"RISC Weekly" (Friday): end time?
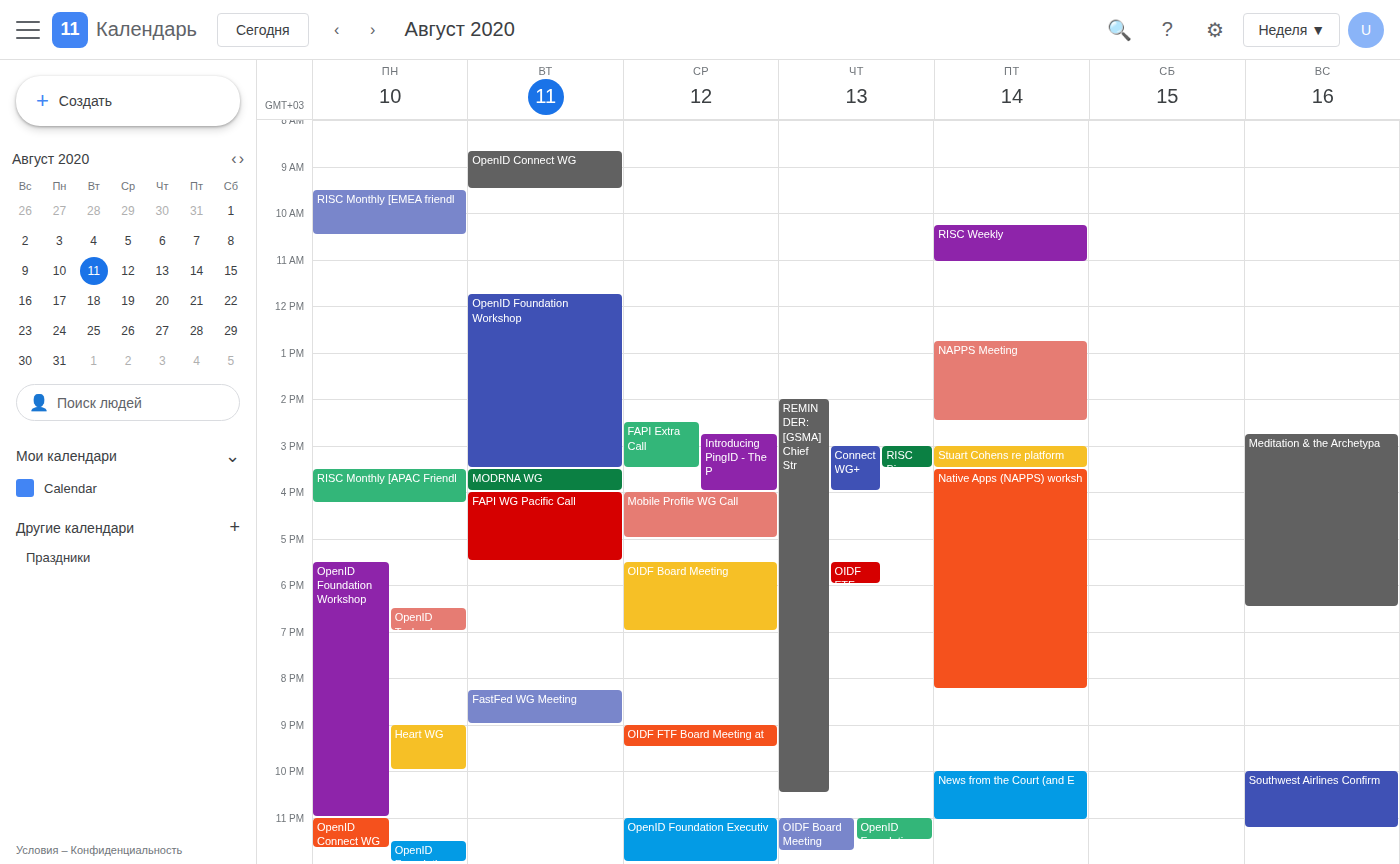
11:05 AM